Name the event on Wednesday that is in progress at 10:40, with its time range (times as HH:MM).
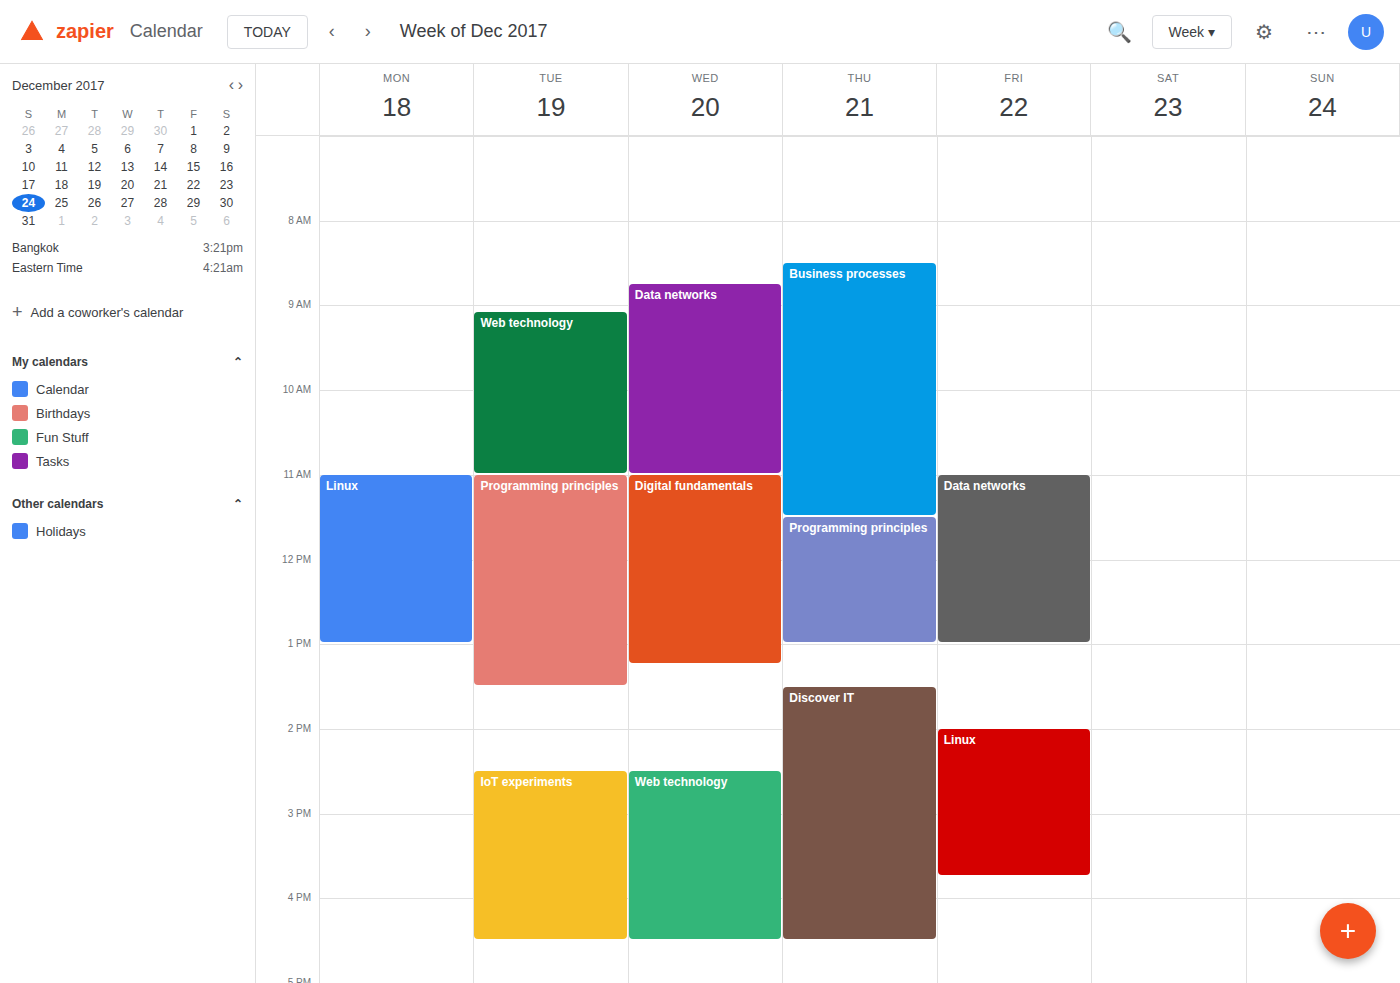
"Data networks", 08:45 to 11:00